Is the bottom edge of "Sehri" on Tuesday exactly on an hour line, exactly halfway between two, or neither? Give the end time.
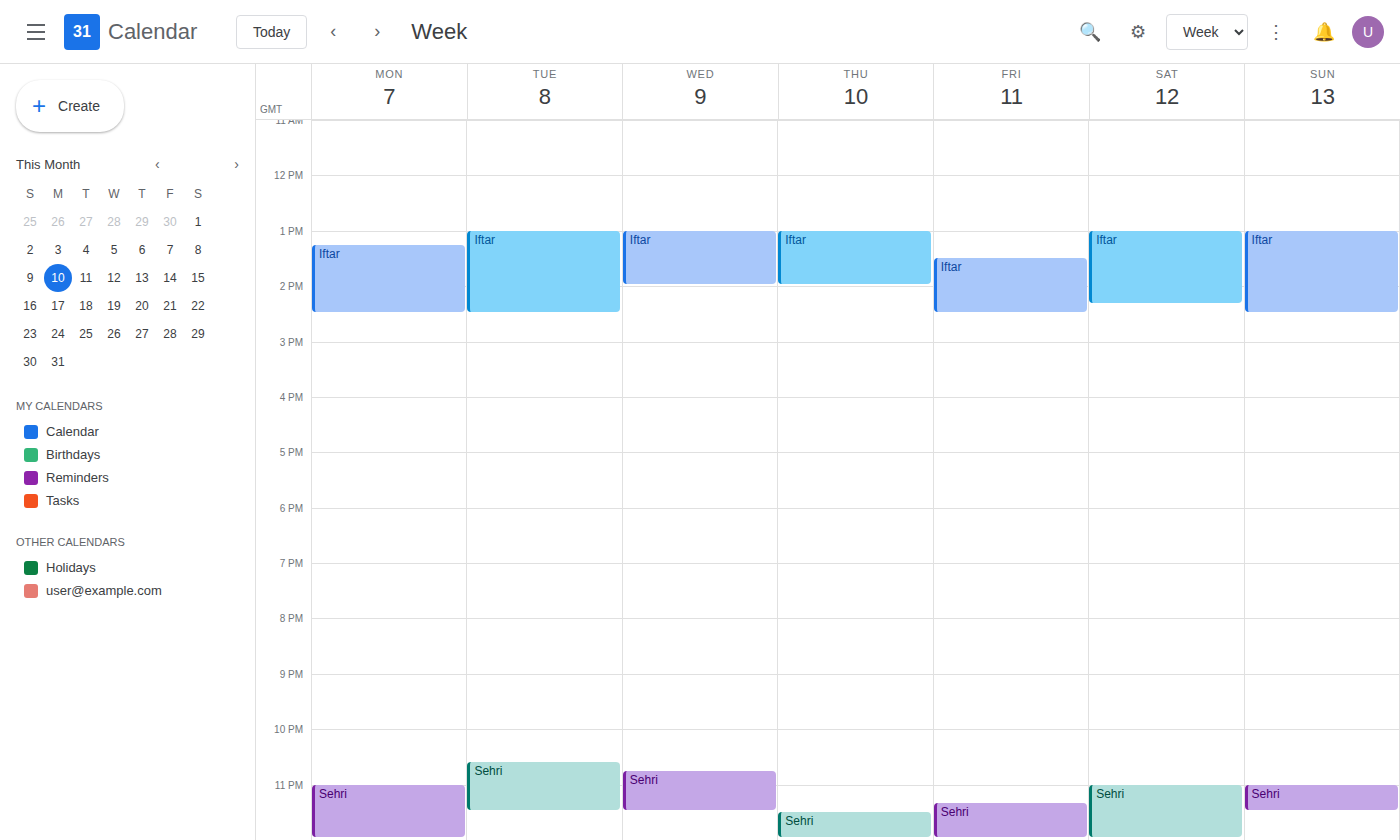
11:30 PM -- halfway between the 11 PM and 12 AM lines.